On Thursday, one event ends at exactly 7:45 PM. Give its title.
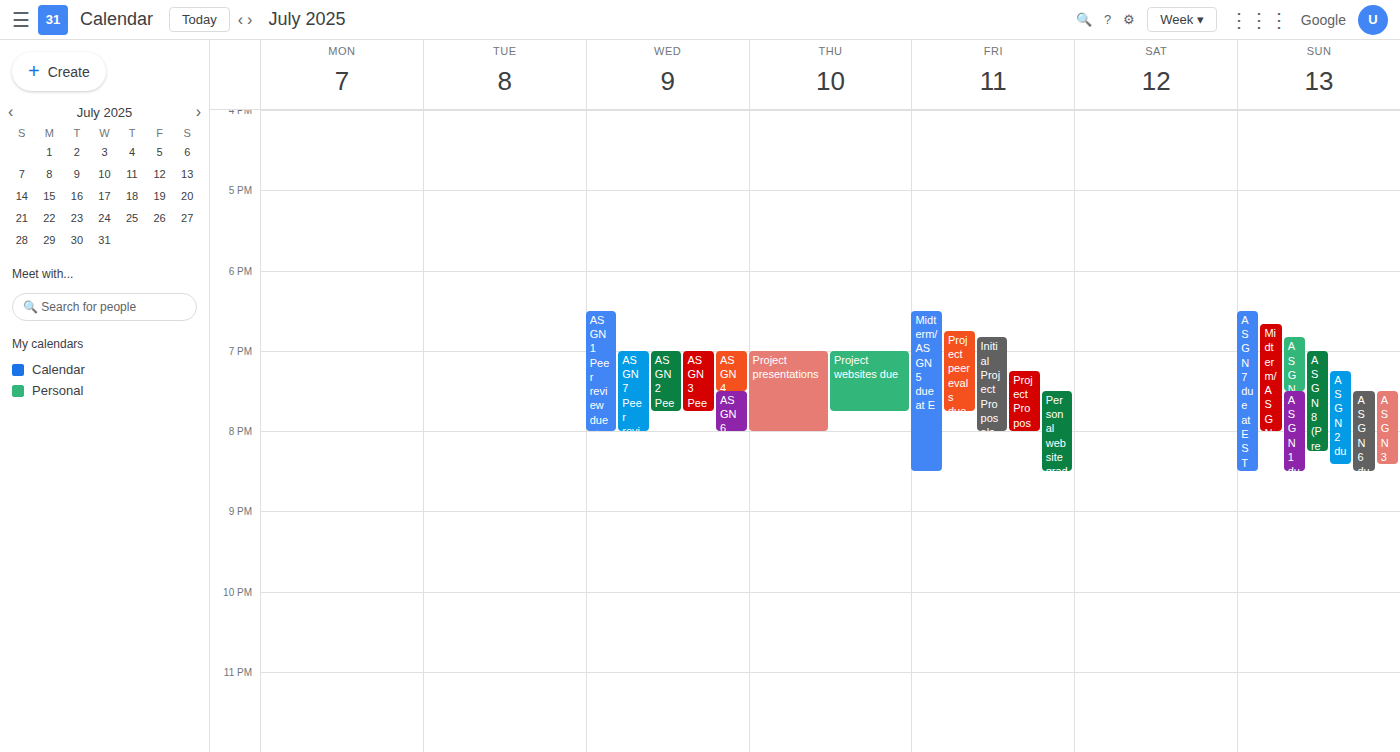
"Project websites due"